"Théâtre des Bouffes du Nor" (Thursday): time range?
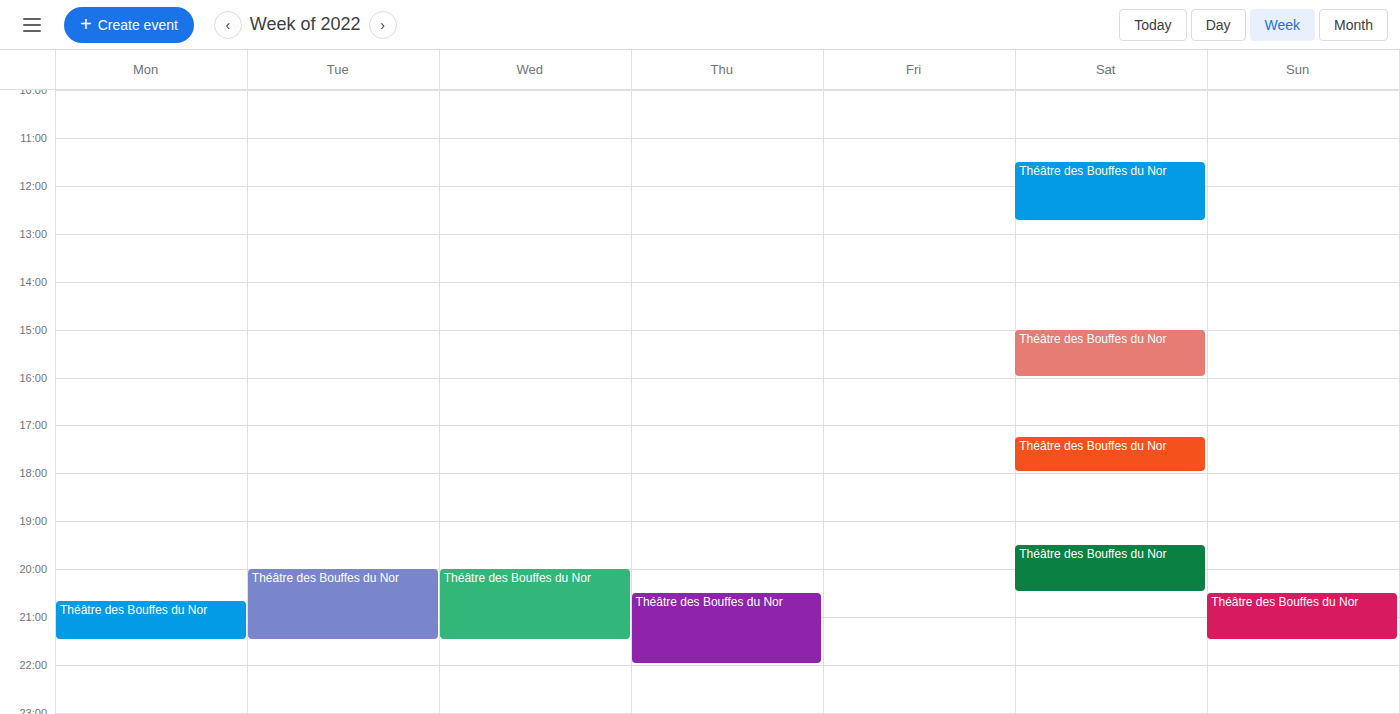
8:30 PM to 10:00 PM